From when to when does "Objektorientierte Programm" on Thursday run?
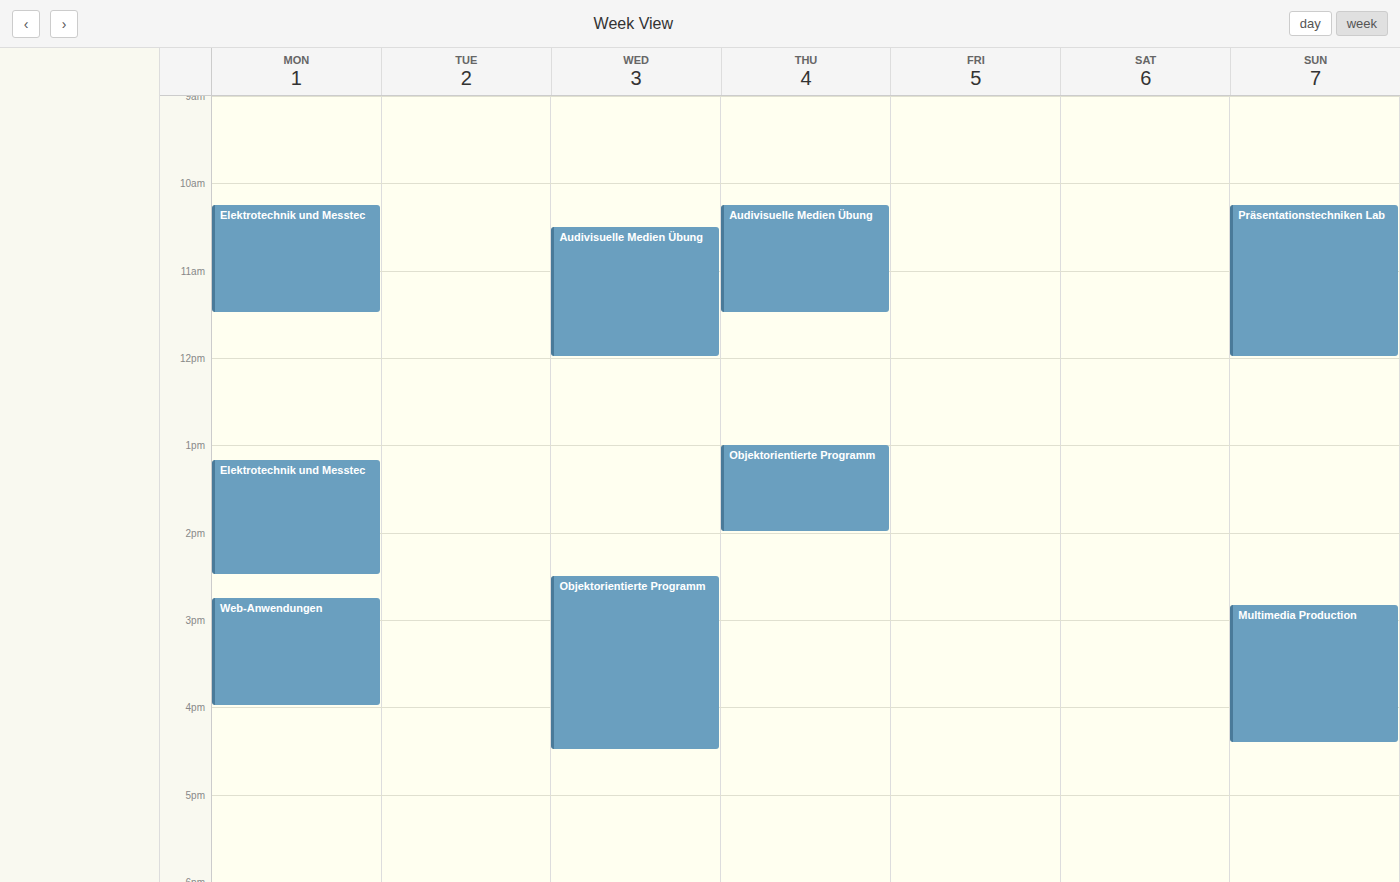
1:00 PM to 2:00 PM